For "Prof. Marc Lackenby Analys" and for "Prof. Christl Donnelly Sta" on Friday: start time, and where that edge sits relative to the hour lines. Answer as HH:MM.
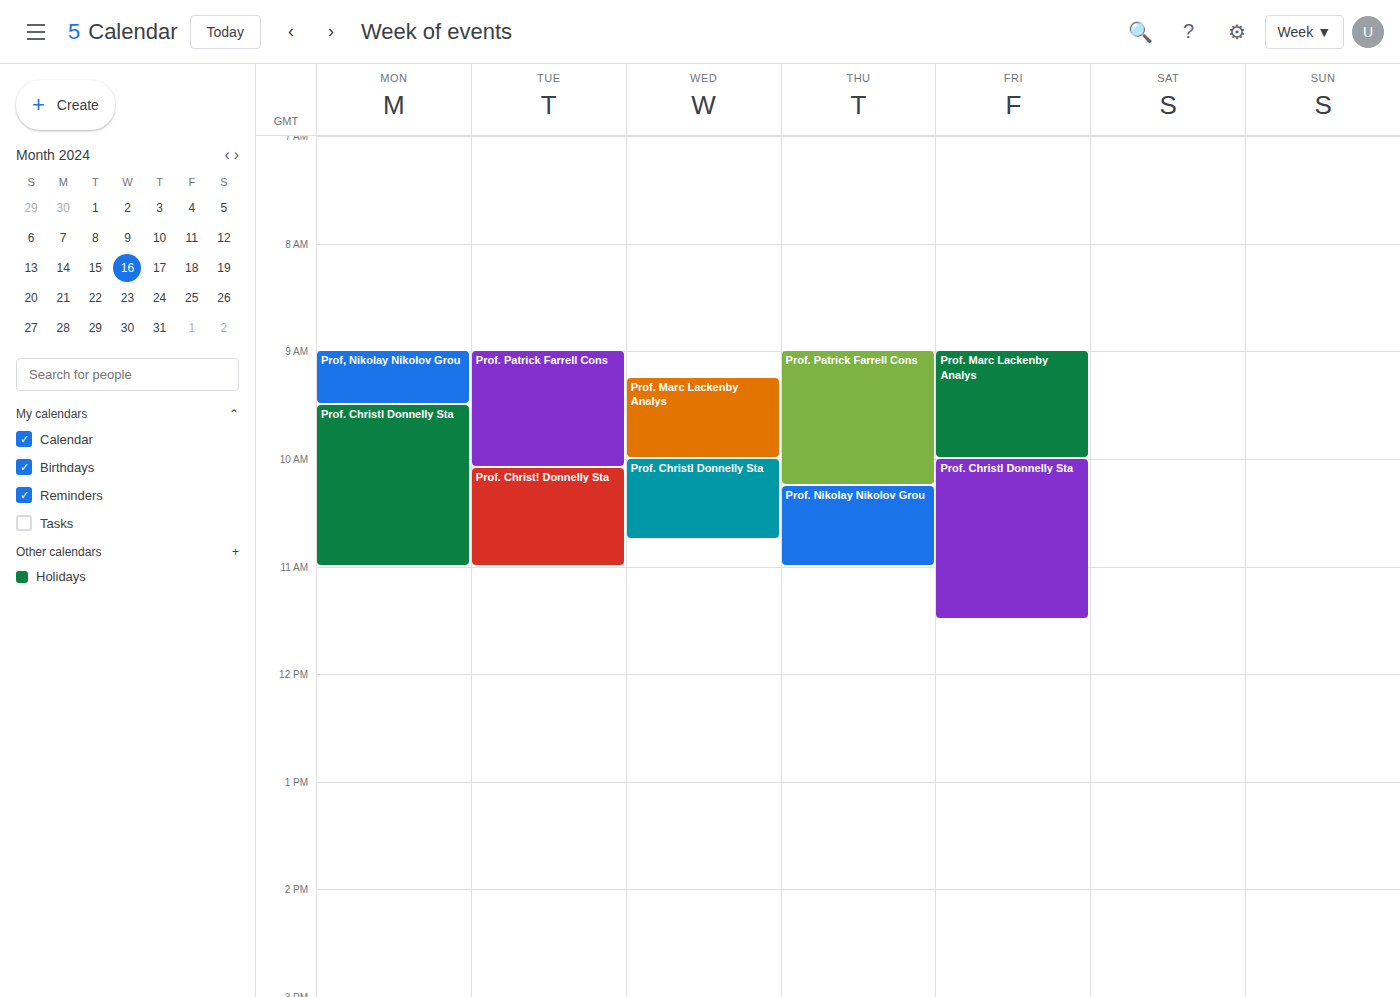
"Prof. Marc Lackenby Analys": 09:00, exactly on the 09:00 line. "Prof. Christl Donnelly Sta": 10:00, exactly on the 10:00 line.